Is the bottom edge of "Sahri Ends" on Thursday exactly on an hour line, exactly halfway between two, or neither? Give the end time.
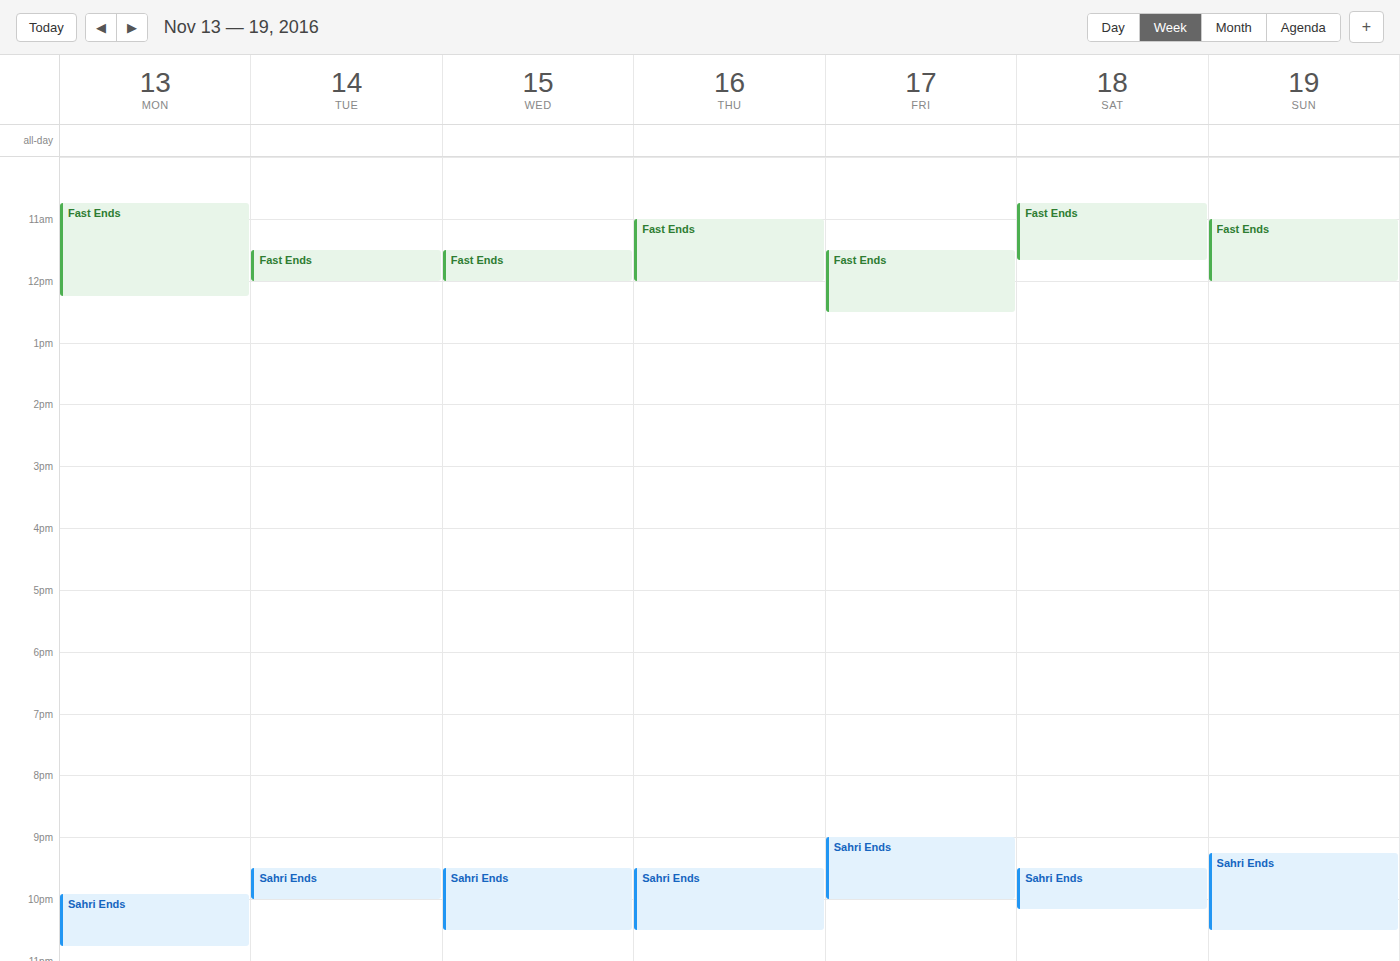
22:30 -- halfway between the 22:00 and 23:00 lines.